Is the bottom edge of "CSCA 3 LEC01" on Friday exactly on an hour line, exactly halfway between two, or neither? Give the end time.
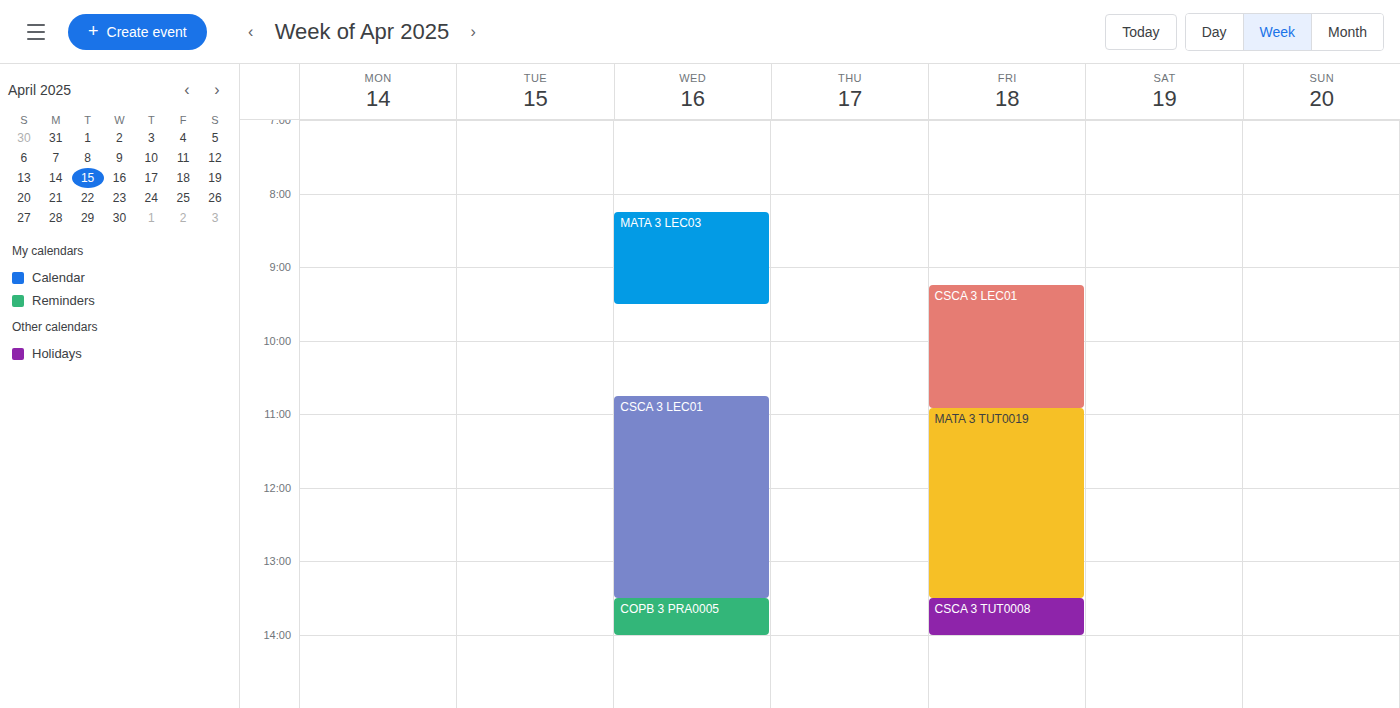
10:55 AM -- neither: 55 minutes below the 10 AM line and 5 minutes above the 11 AM line.